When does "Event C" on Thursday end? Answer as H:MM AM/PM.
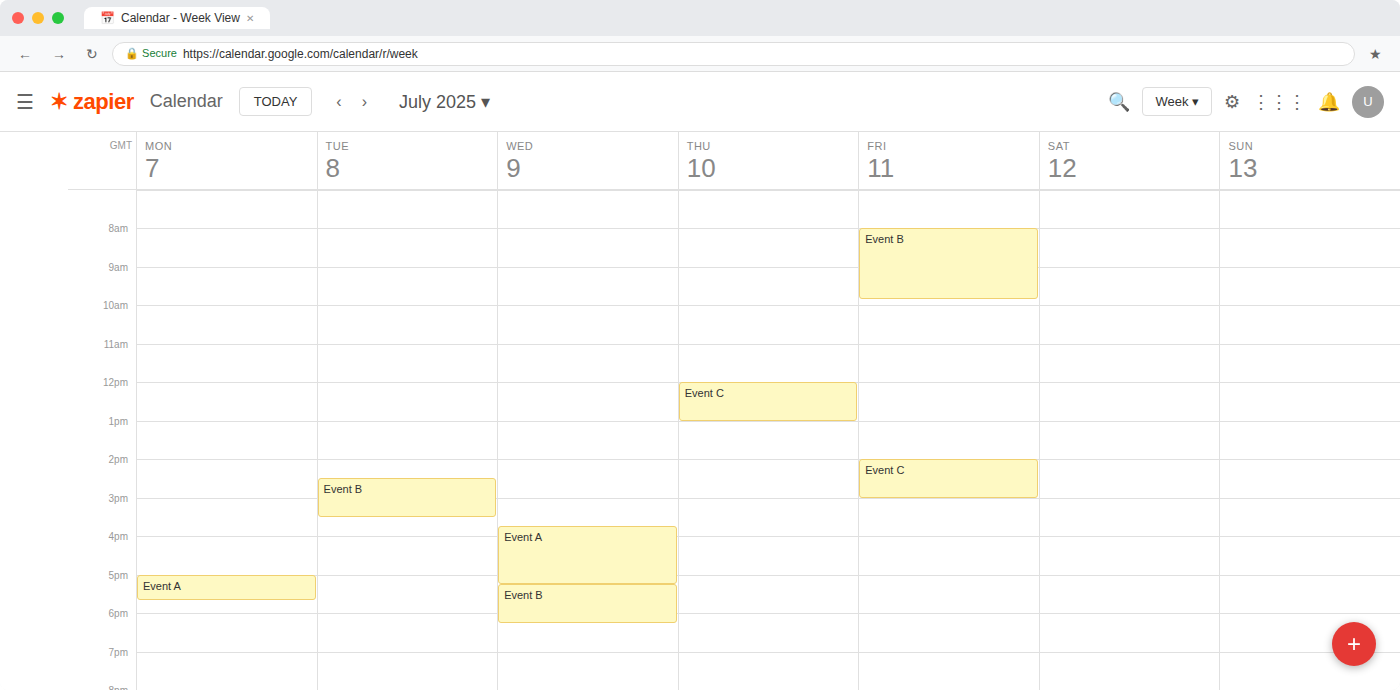
1:00 PM